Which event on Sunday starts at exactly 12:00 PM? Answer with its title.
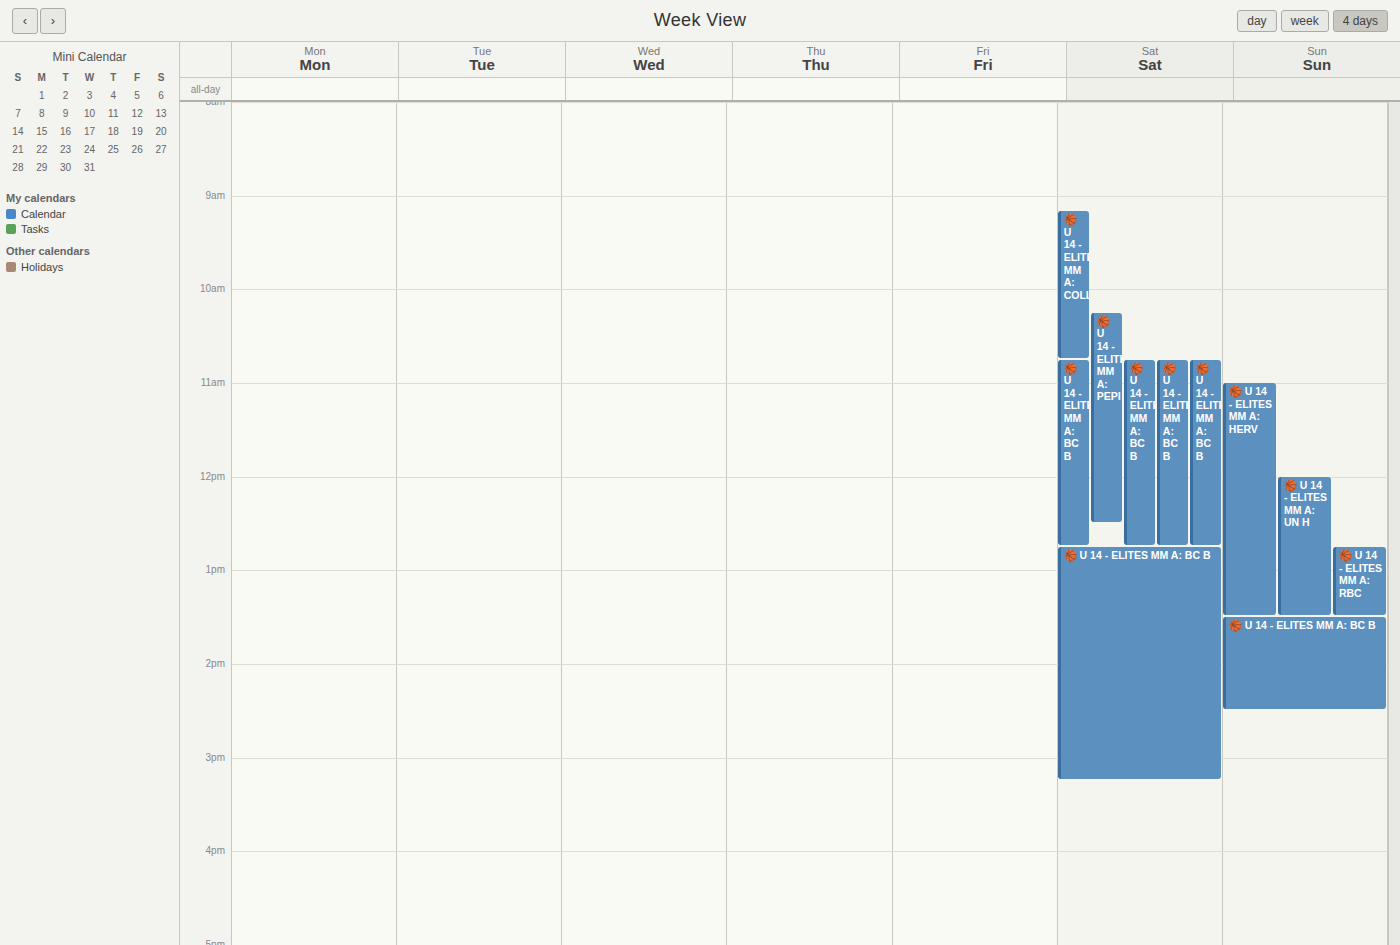
"🏀 U 14 - ELITES MM A: UN H"